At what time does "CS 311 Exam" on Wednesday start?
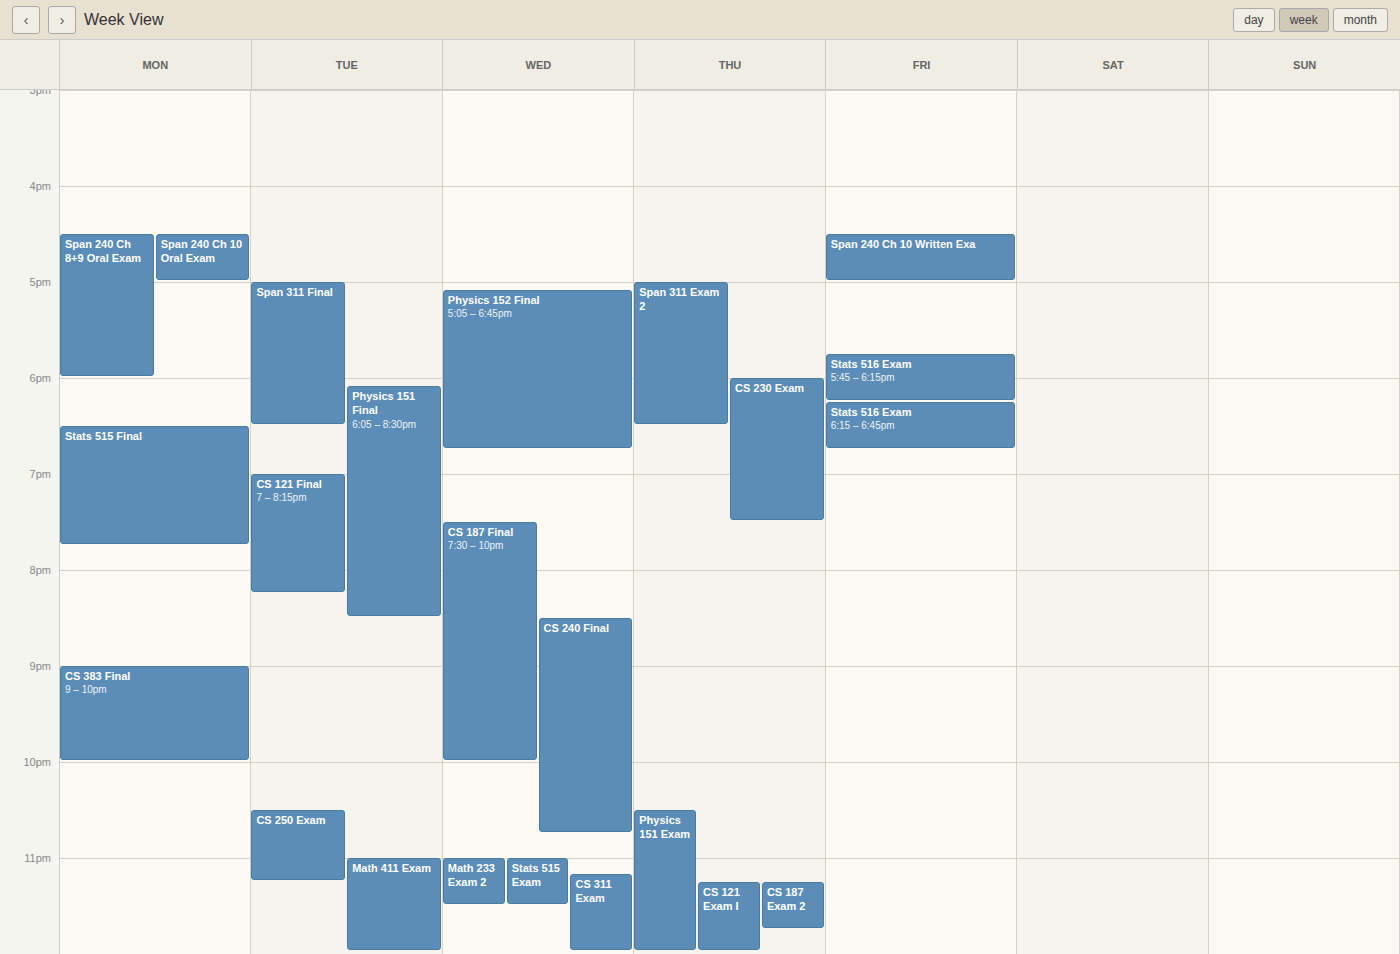
11:10 PM